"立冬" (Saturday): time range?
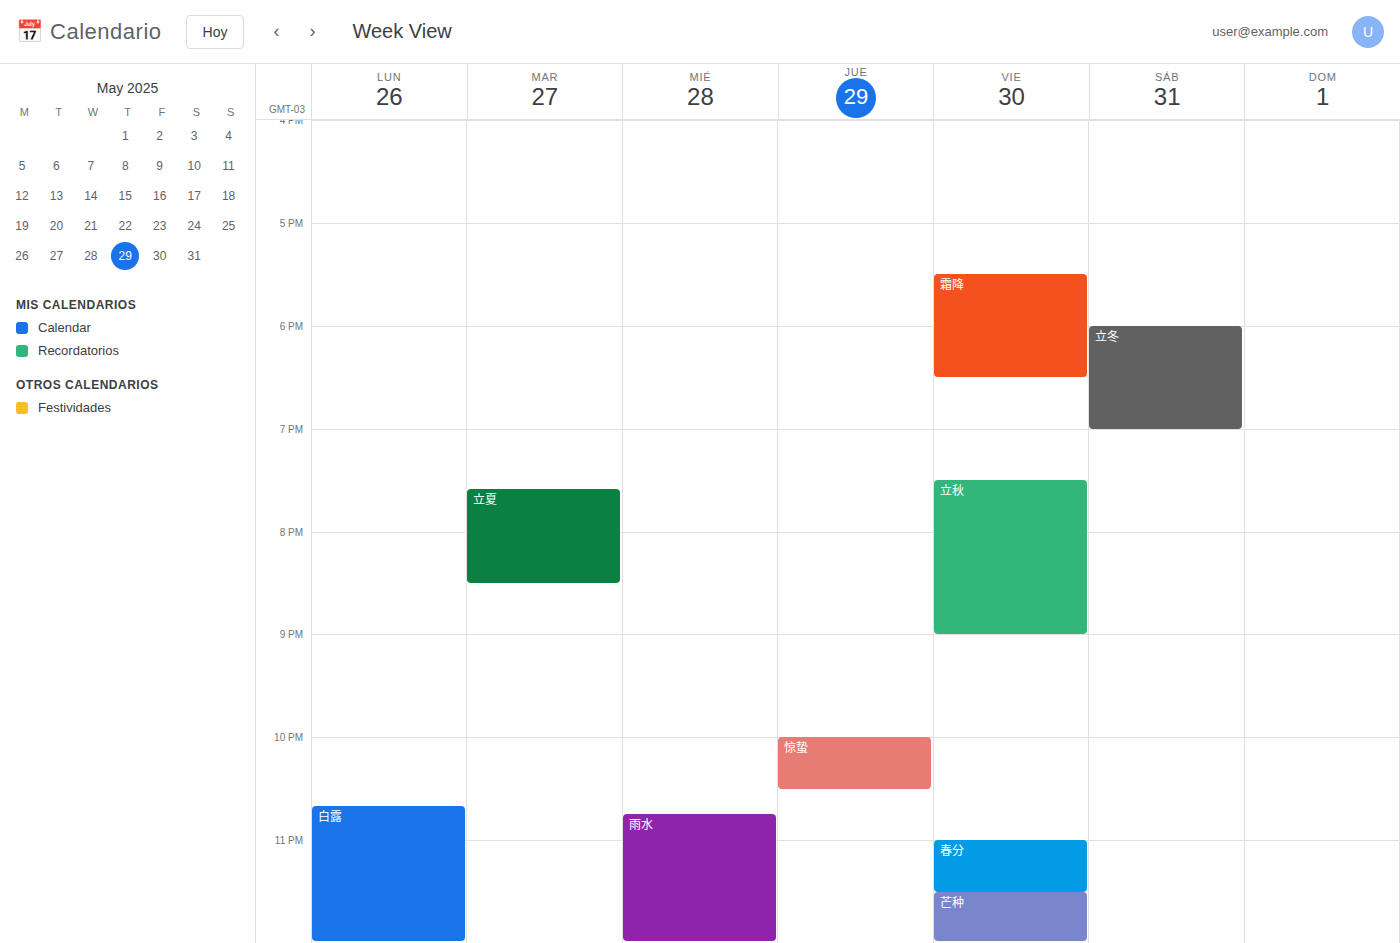
18:00 to 19:00